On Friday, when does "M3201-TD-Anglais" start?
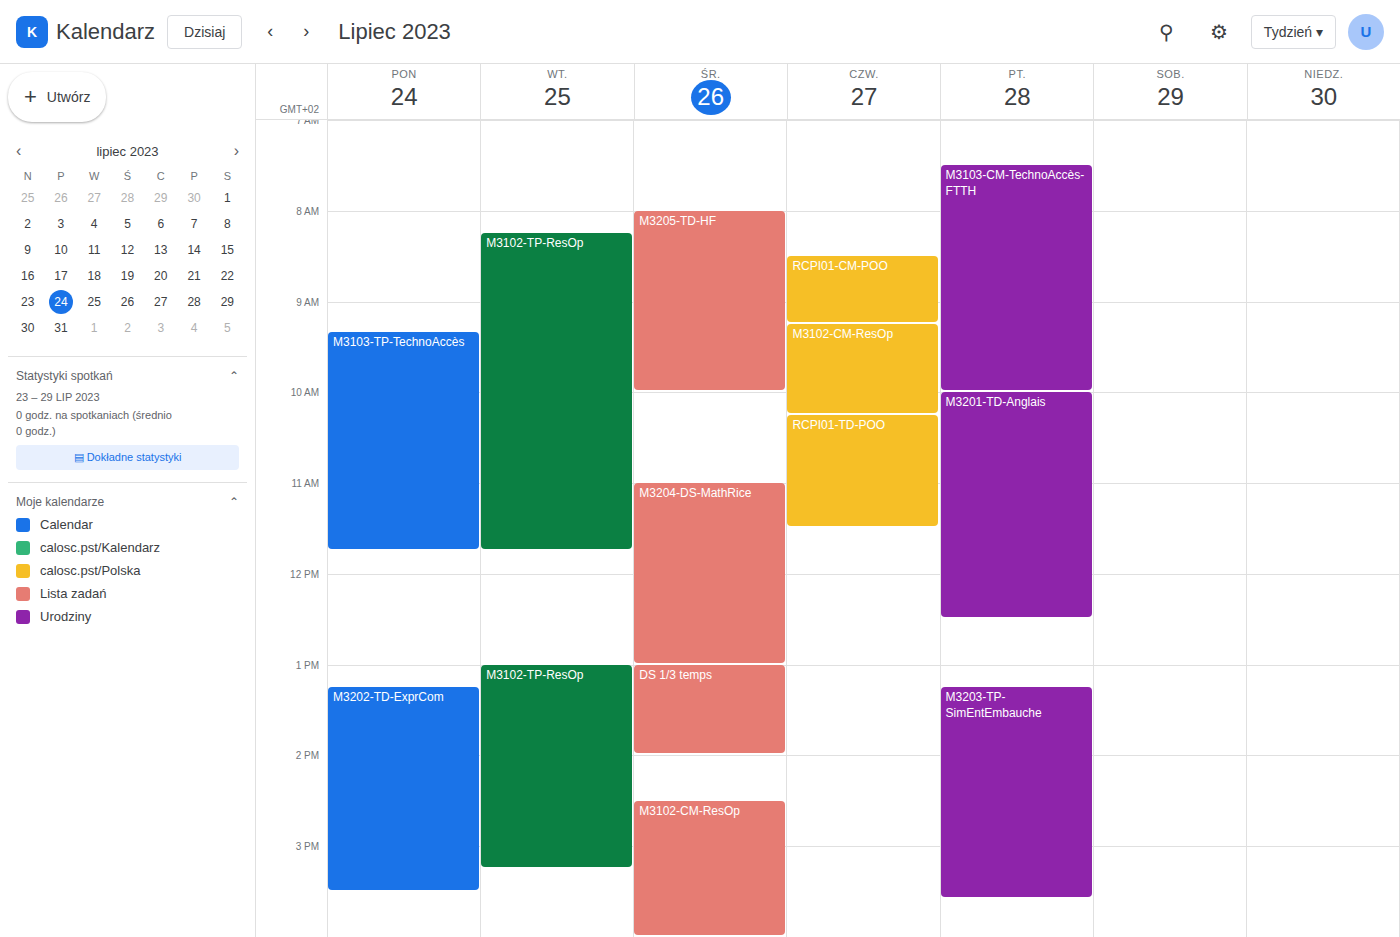
10:00 AM